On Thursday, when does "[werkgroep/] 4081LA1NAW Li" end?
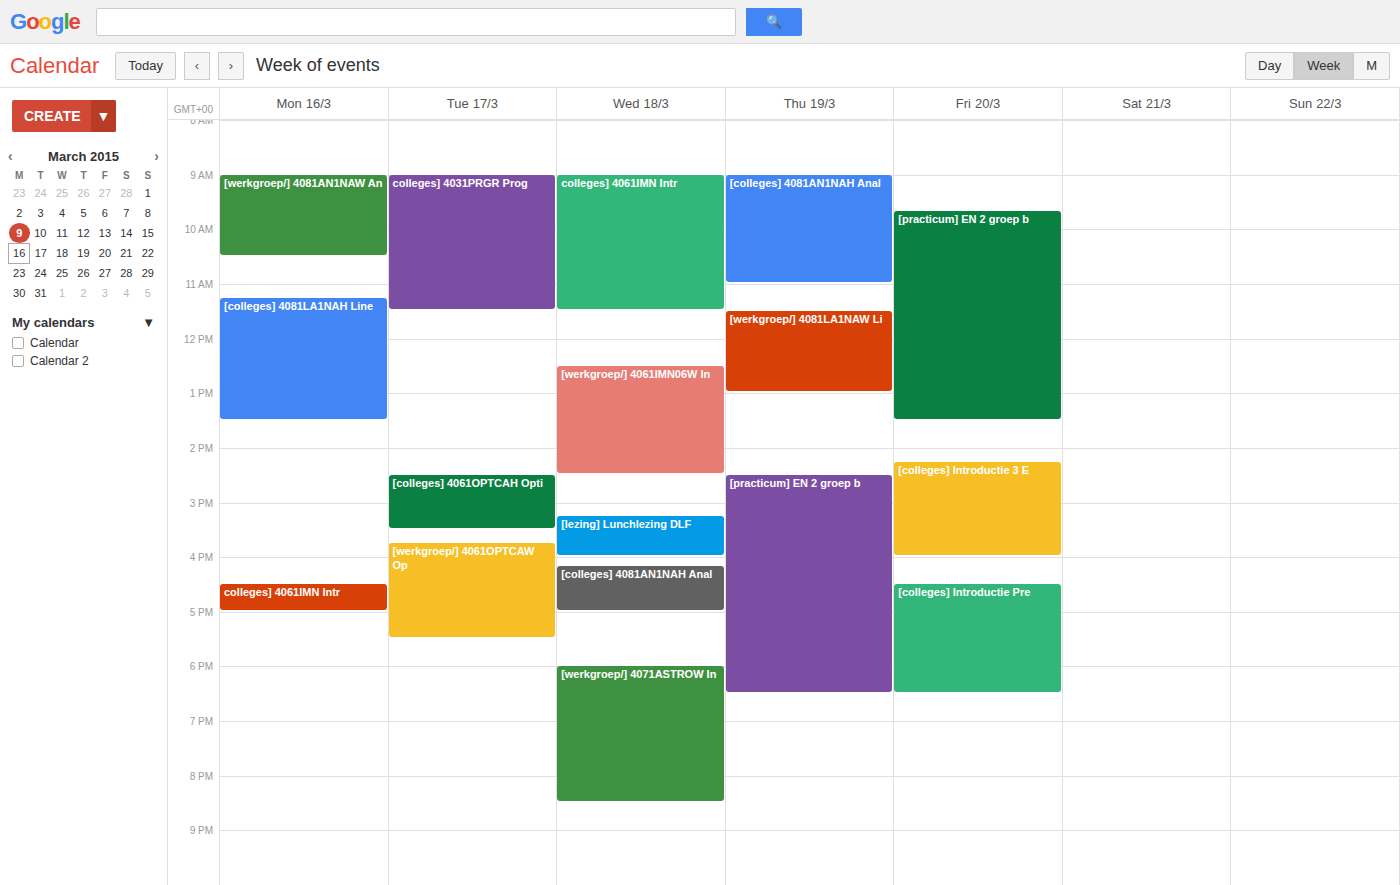
1:00 PM